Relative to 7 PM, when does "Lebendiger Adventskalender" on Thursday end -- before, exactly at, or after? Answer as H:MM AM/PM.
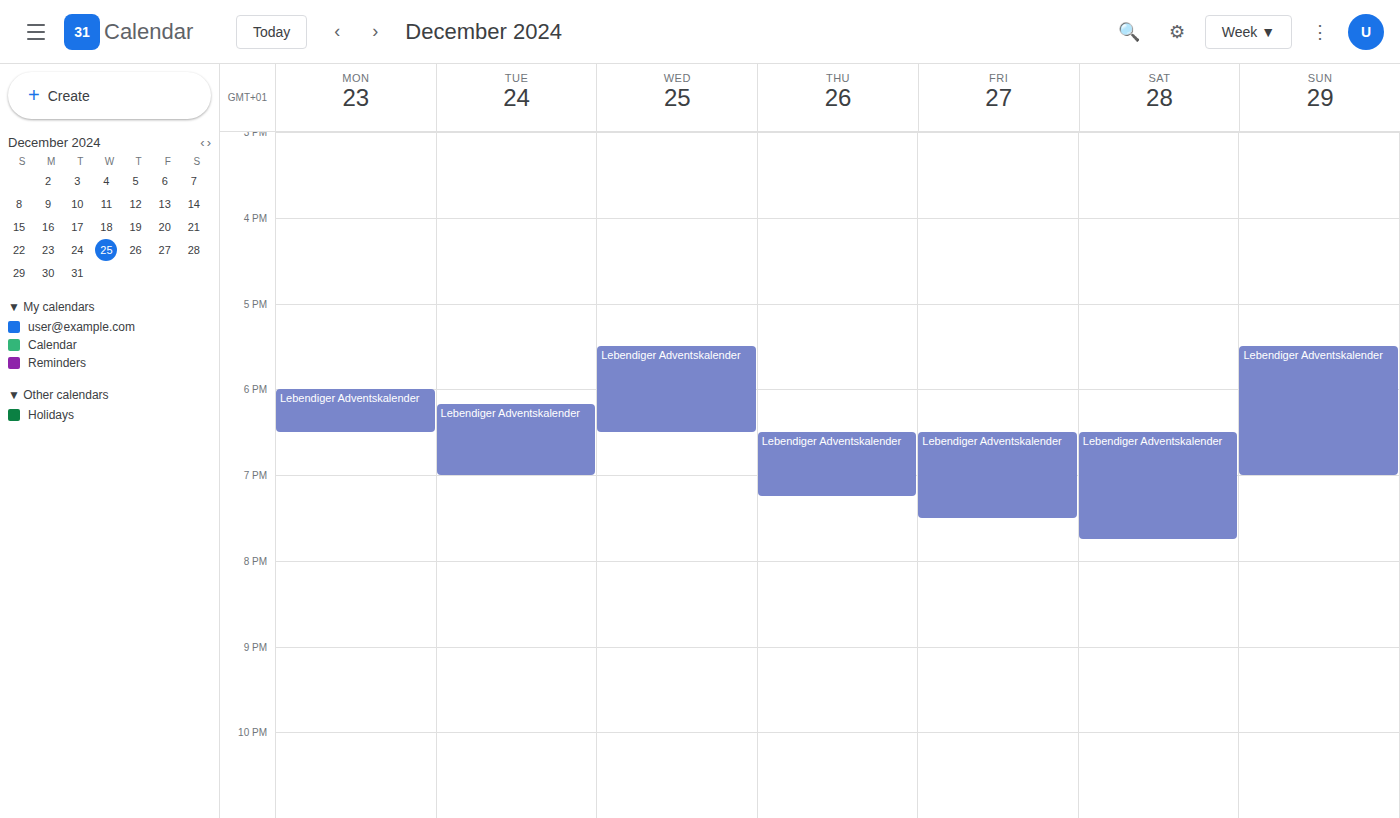
7:15 PM -- after 7 PM, 15 minutes below the 7 PM line.